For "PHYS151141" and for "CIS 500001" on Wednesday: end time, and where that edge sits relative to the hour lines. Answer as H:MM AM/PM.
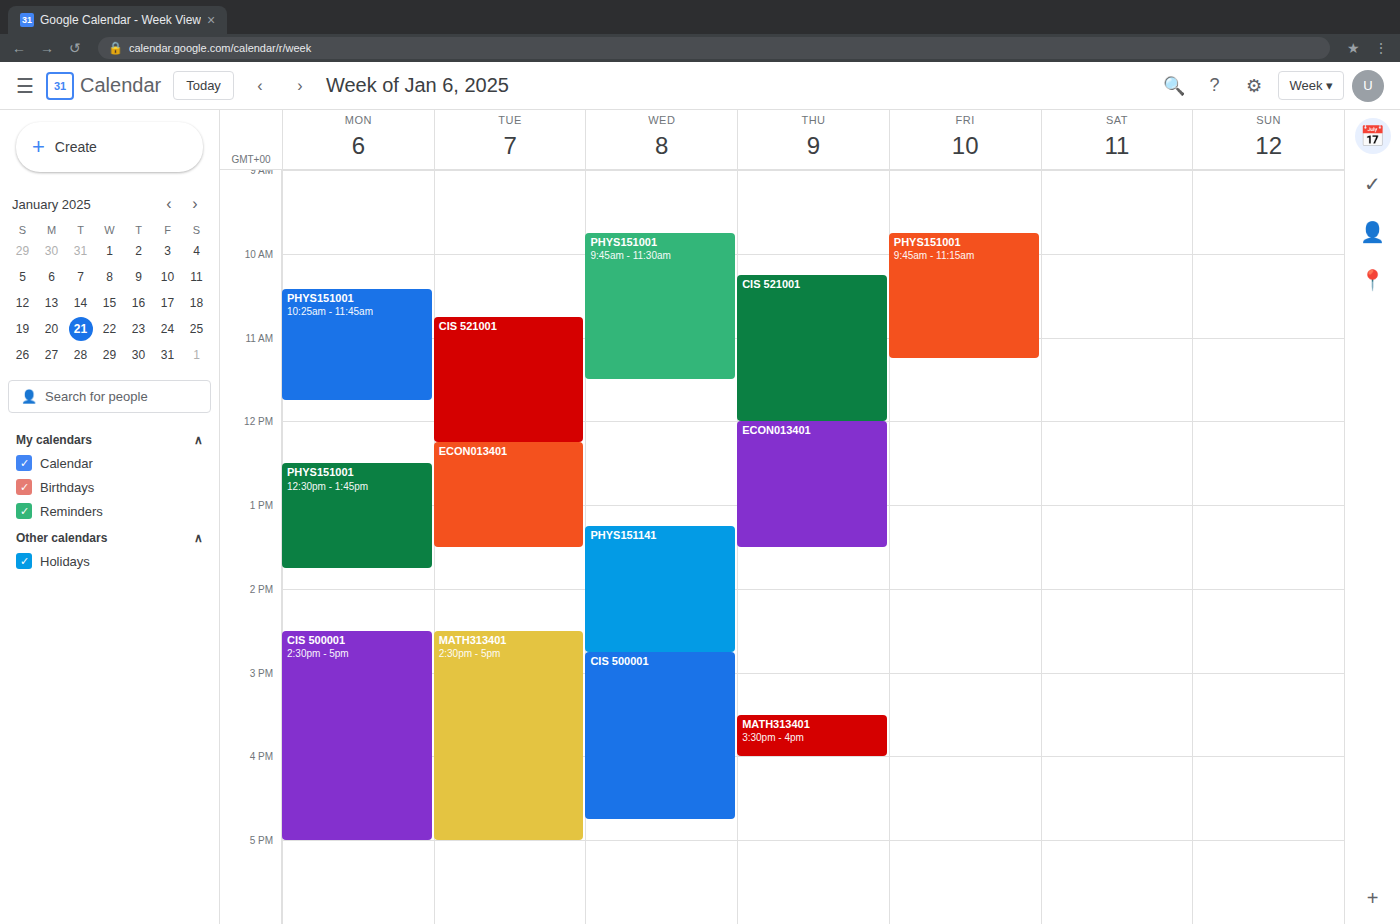
"PHYS151141": 2:45 PM, neither: three quarters of the way from the 2 PM line to the 3 PM line. "CIS 500001": 4:45 PM, neither: three quarters of the way from the 4 PM line to the 5 PM line.